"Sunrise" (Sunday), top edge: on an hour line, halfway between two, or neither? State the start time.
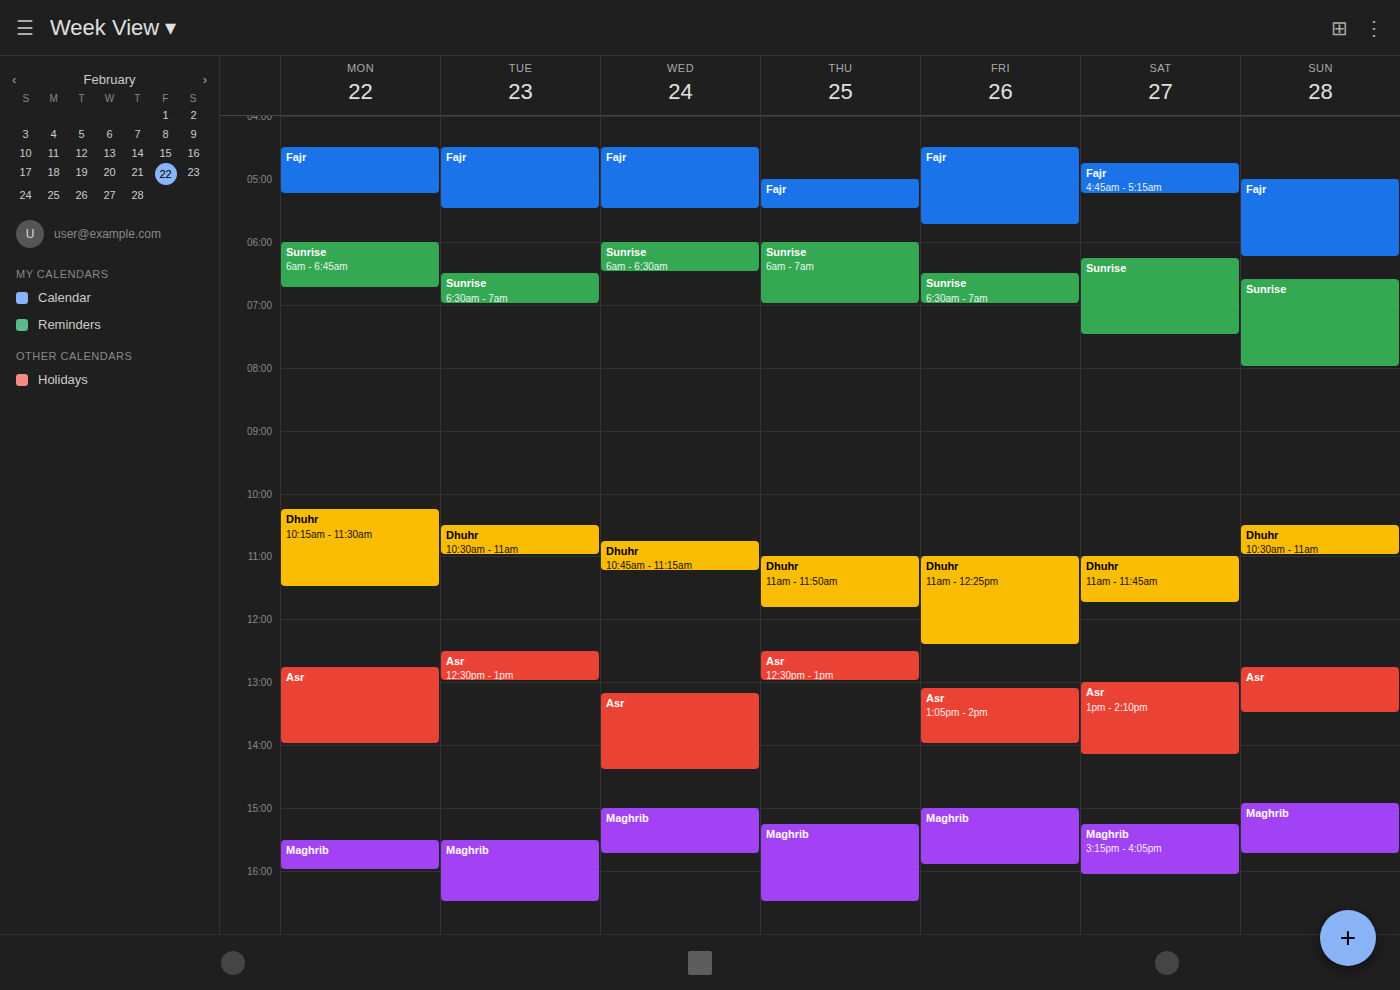
6:35 AM -- neither: 35 minutes below the 6 AM line and 25 minutes above the 7 AM line.